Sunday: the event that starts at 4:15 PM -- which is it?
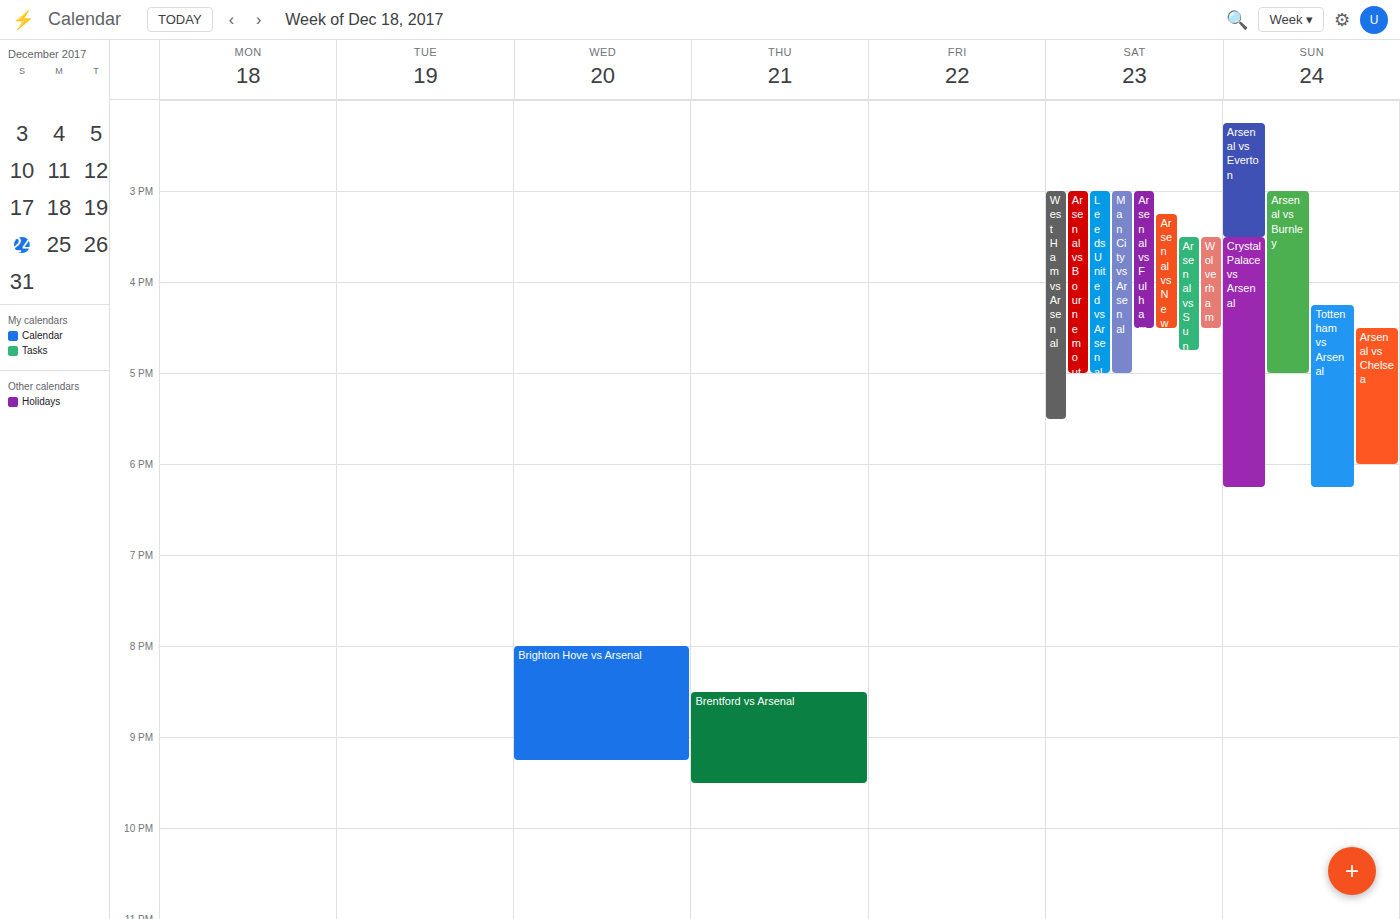
"Tottenham vs Arsenal"